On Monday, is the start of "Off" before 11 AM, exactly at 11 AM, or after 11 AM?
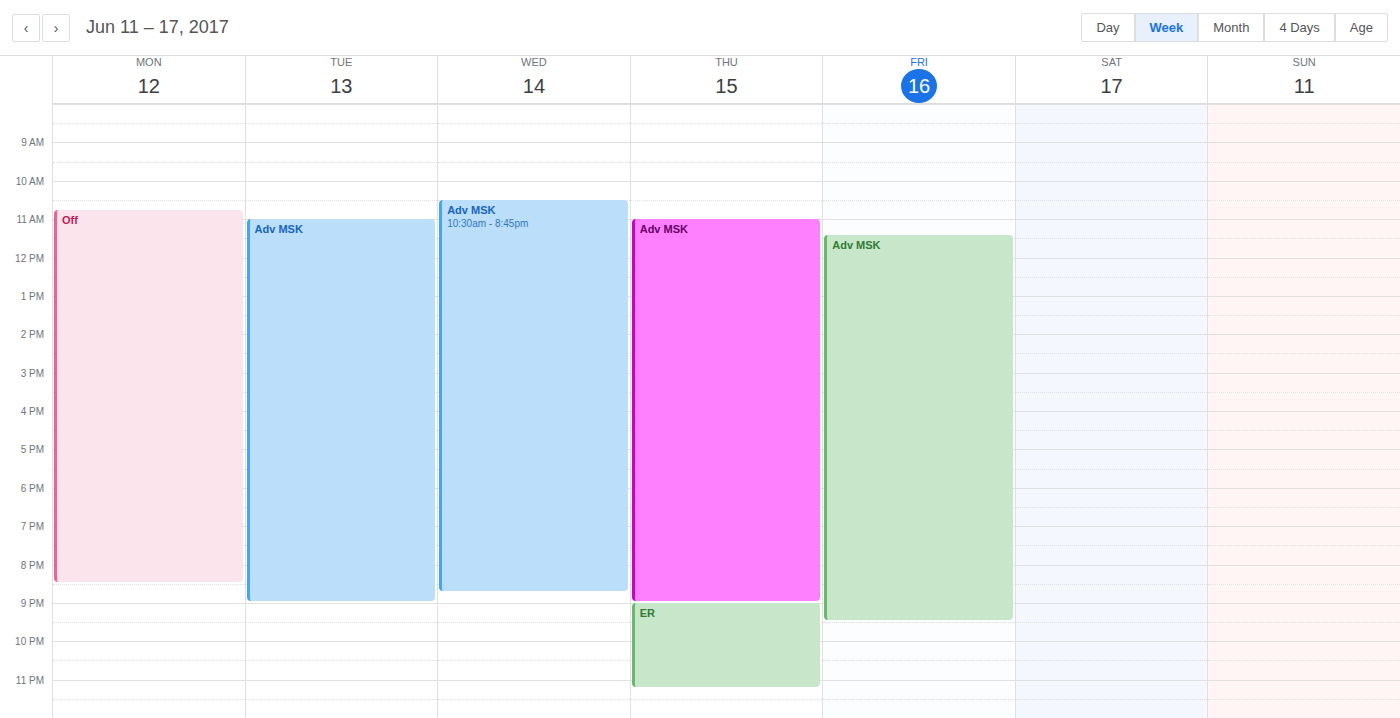
10:45 AM -- before 11 AM, 15 minutes above the 11 AM line.